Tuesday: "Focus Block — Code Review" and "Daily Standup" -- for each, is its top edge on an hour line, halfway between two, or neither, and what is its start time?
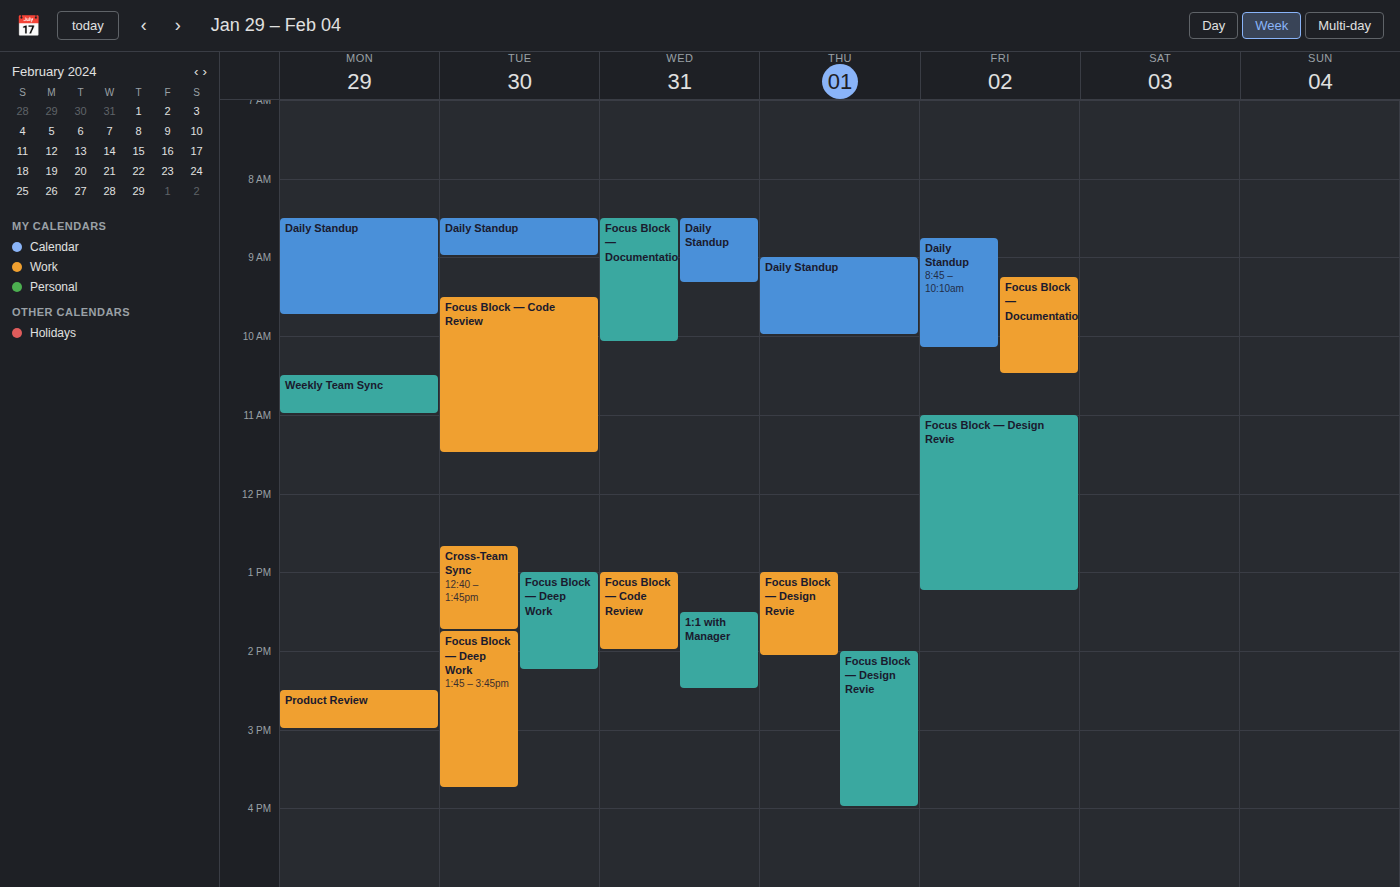
"Focus Block — Code Review": 9:30 AM, halfway between the 9 AM and 10 AM lines. "Daily Standup": 8:30 AM, halfway between the 8 AM and 9 AM lines.